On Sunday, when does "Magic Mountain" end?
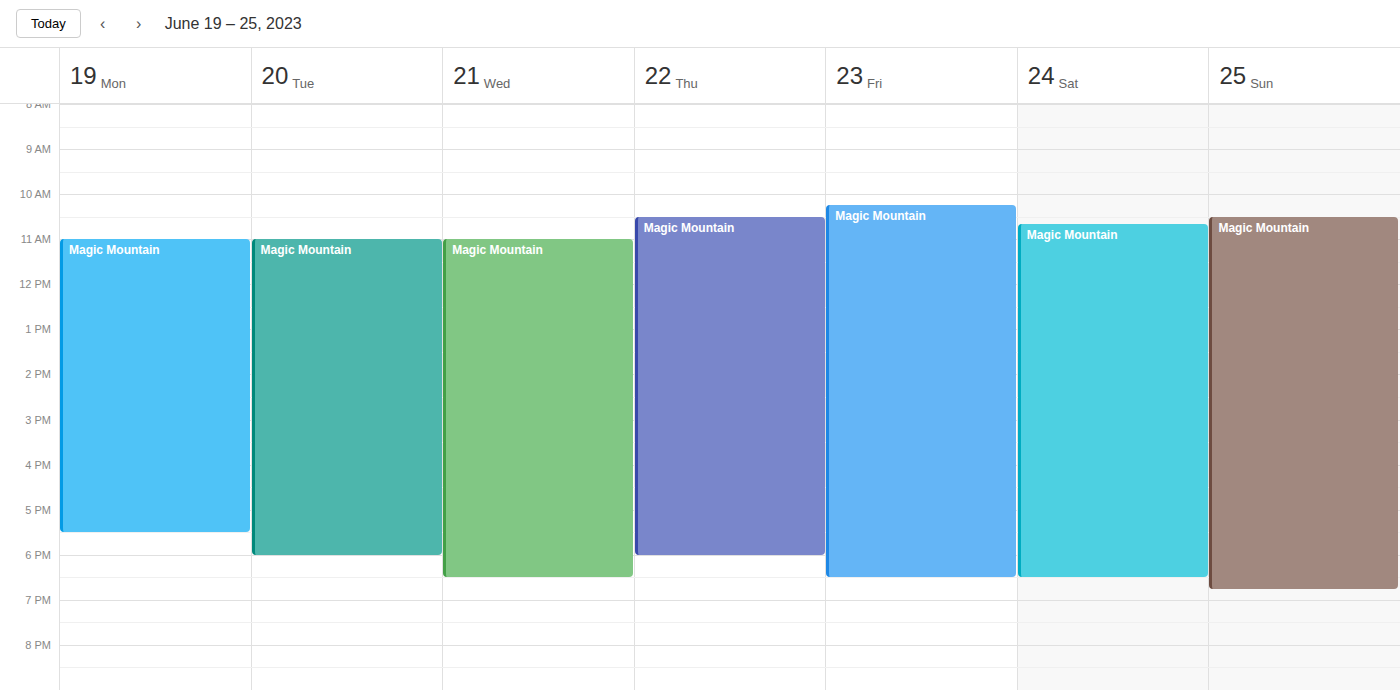
6:45 PM